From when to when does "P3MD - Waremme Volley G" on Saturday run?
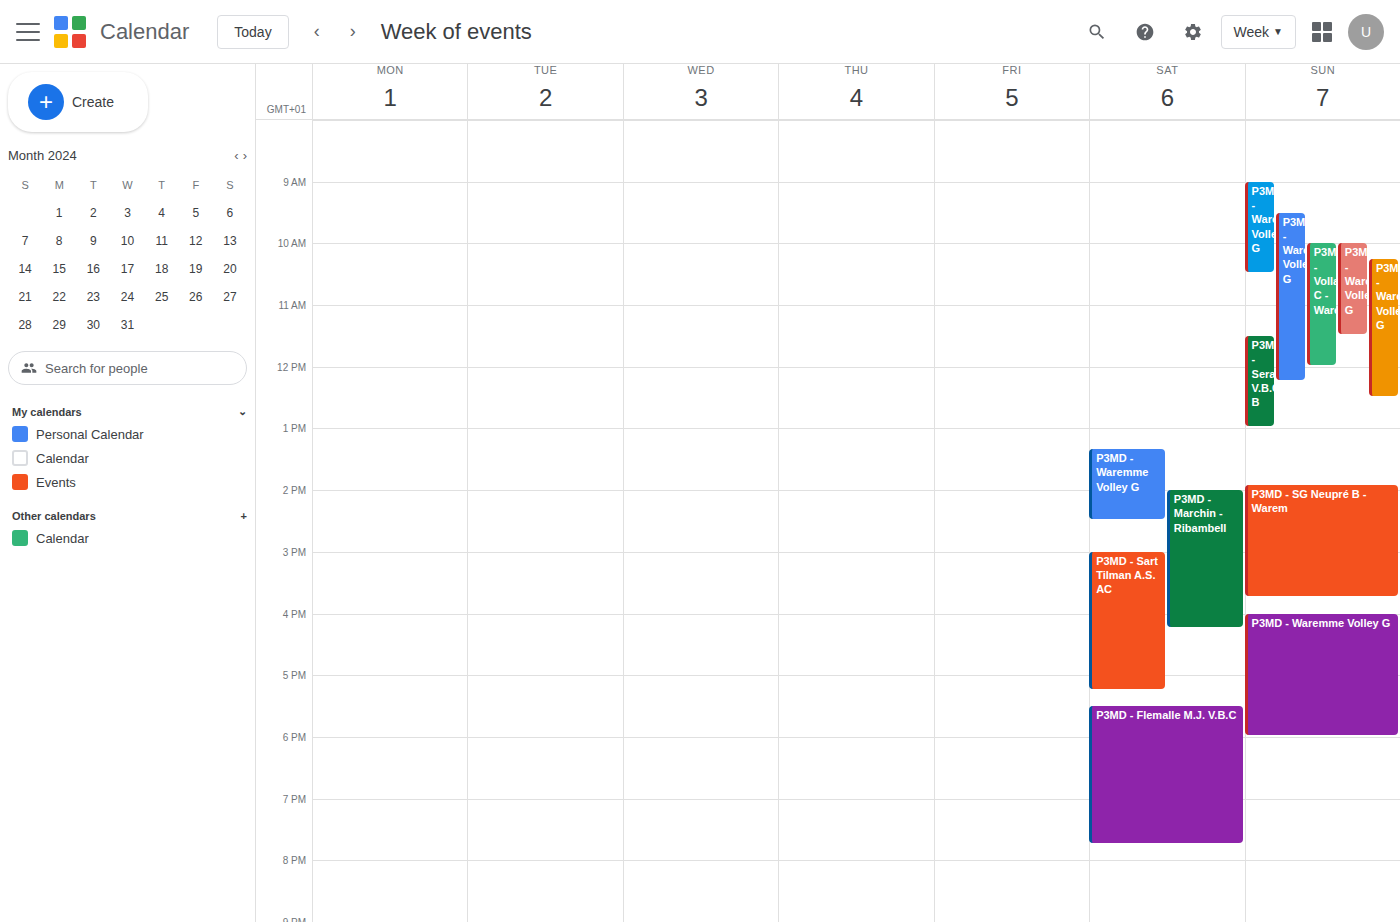
1:20 PM to 2:30 PM